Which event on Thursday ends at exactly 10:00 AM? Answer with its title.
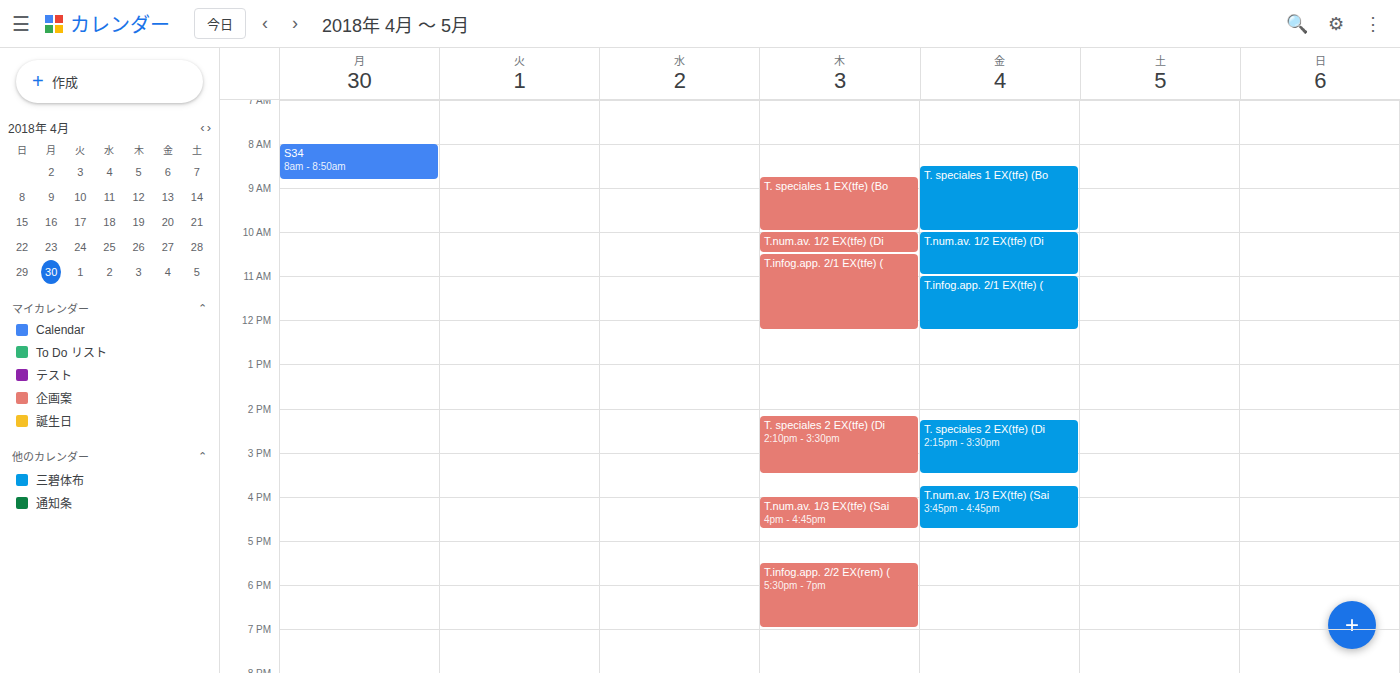
"T. speciales 1 EX(tfe) (Bo"